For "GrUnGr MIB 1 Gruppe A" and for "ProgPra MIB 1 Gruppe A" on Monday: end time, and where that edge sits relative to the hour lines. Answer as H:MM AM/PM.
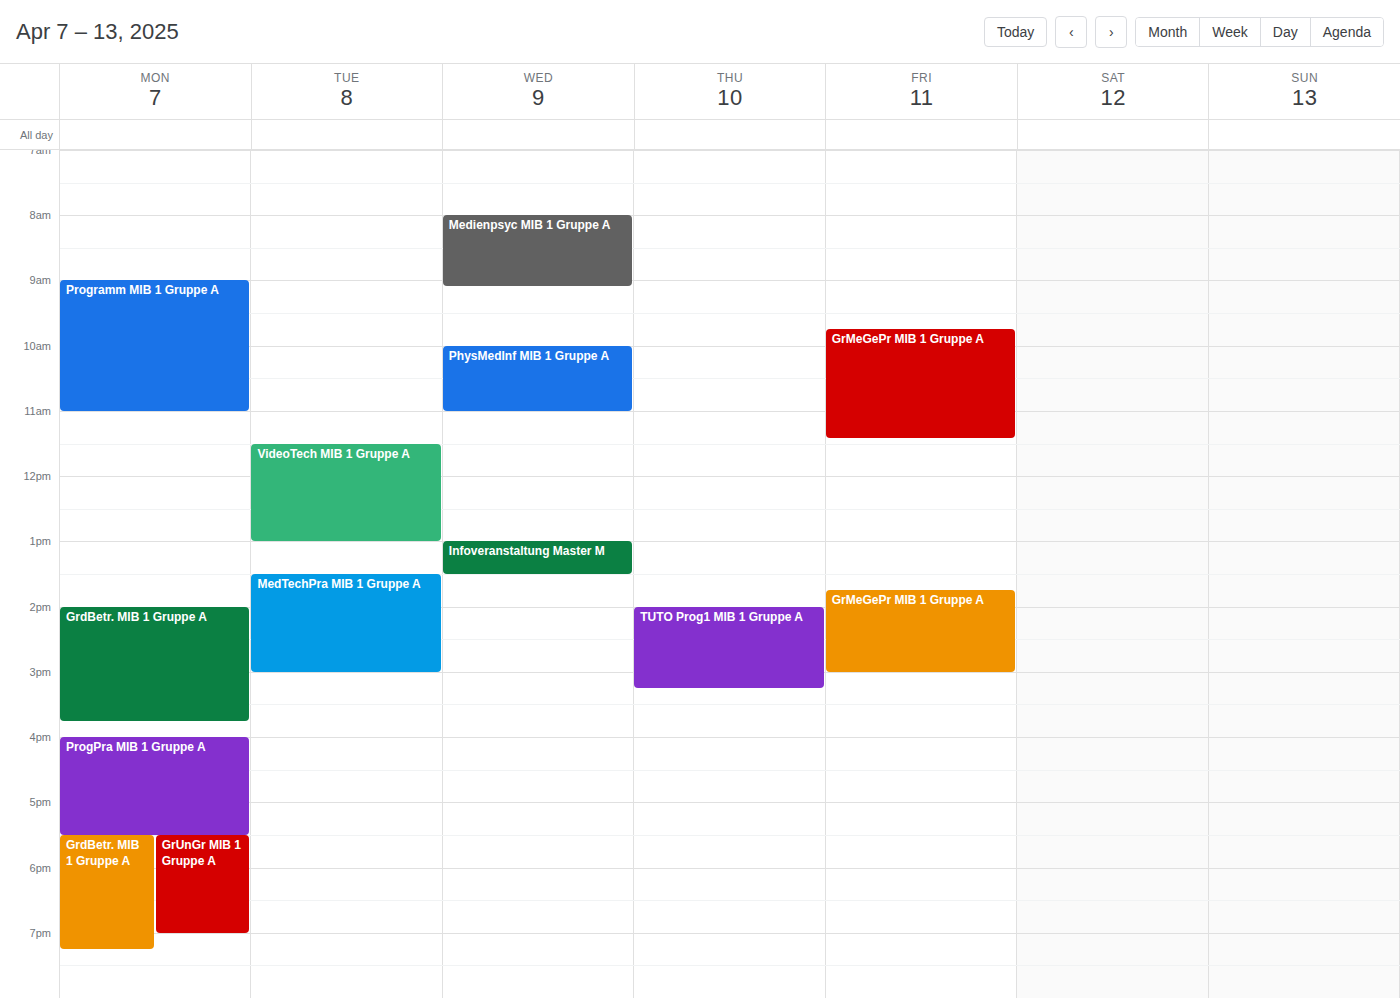
"GrUnGr MIB 1 Gruppe A": 7:00 PM, exactly on the 7 PM line. "ProgPra MIB 1 Gruppe A": 5:30 PM, halfway between the 5 PM and 6 PM lines.